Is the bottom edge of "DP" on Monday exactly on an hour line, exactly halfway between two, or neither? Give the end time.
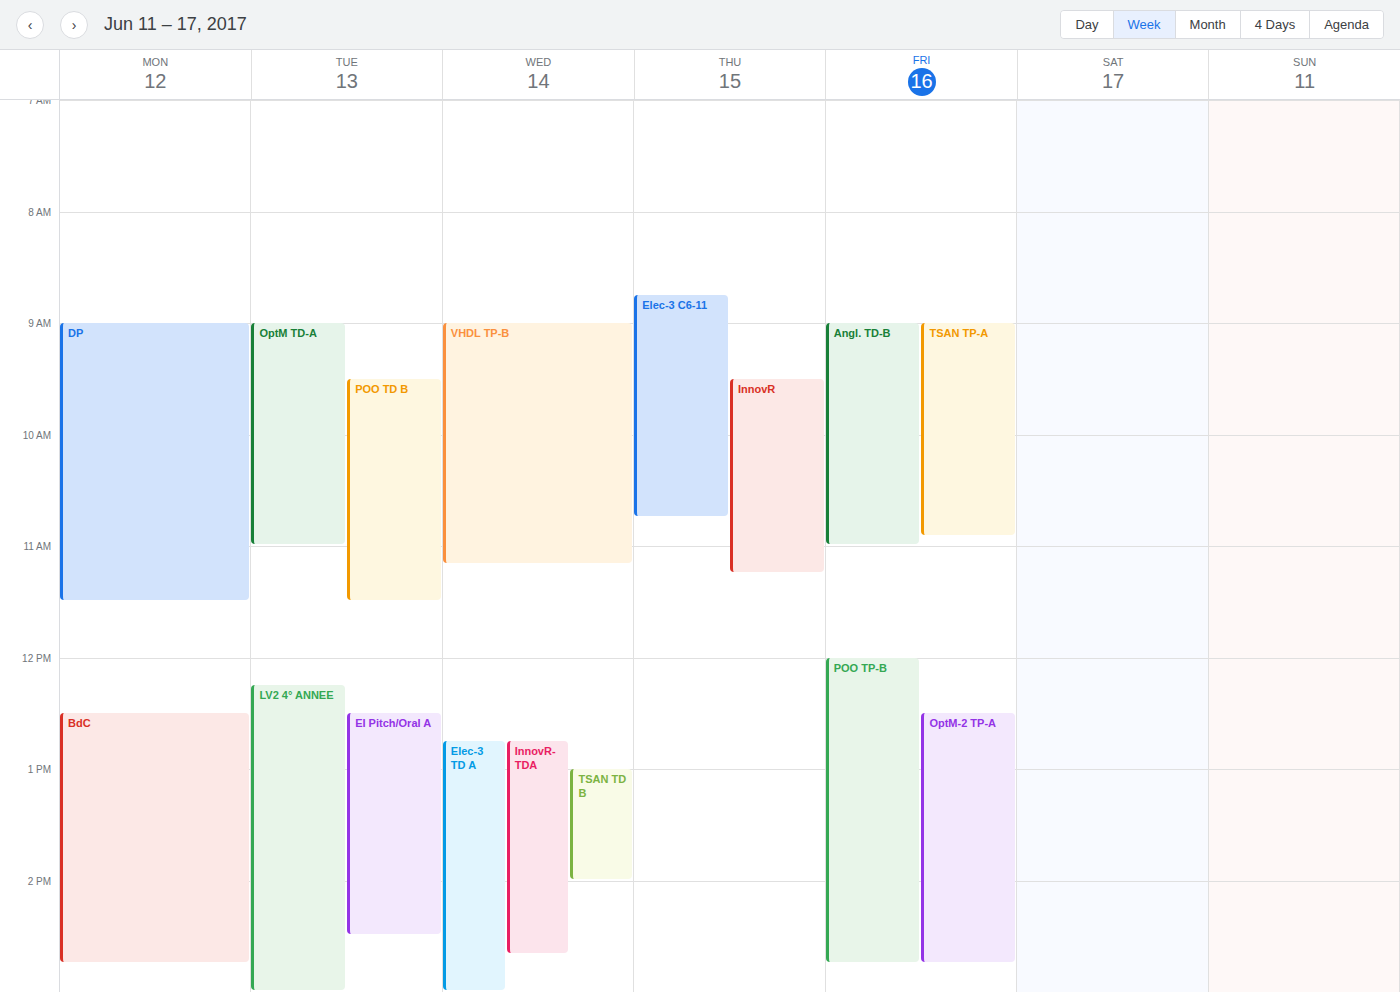
11:30 AM -- halfway between the 11 AM and 12 PM lines.